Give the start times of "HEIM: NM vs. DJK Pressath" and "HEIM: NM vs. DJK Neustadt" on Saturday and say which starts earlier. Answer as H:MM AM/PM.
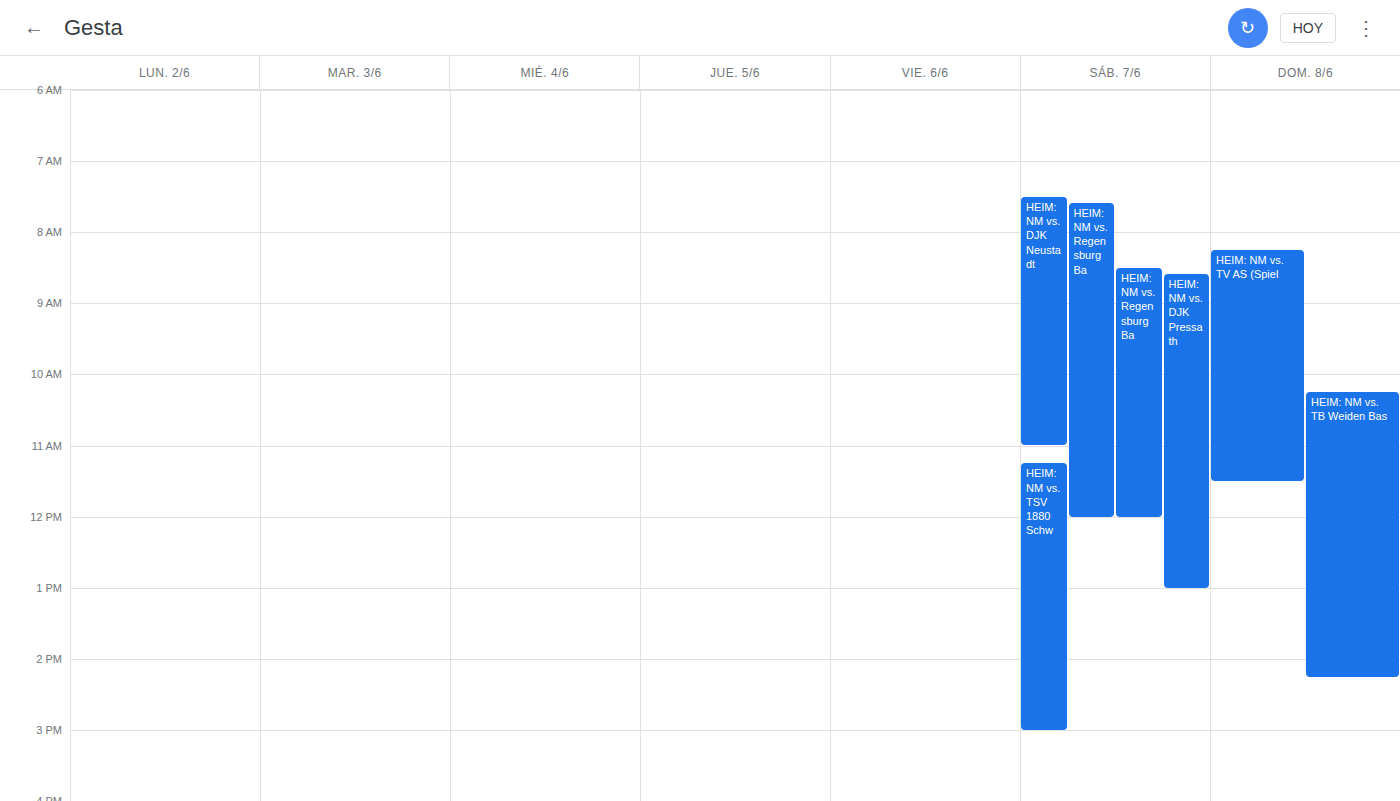
"HEIM: NM vs. DJK Neustadt" 7:30 AM; "HEIM: NM vs. DJK Pressath" 8:35 AM.